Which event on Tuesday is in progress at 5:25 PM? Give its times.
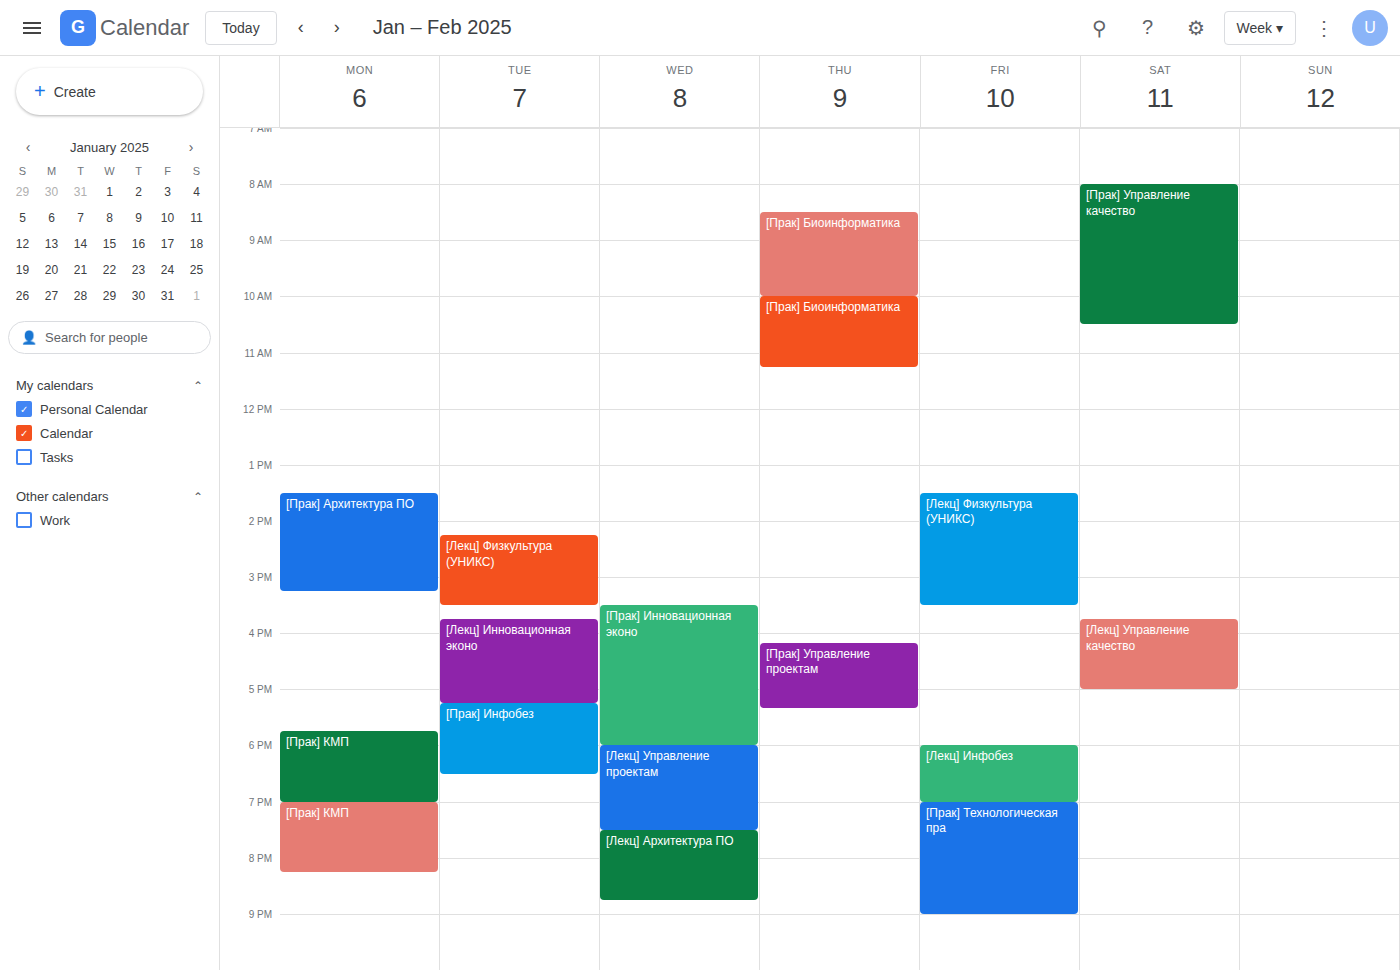
"[Прак] Инфобез", 5:15 PM to 6:30 PM